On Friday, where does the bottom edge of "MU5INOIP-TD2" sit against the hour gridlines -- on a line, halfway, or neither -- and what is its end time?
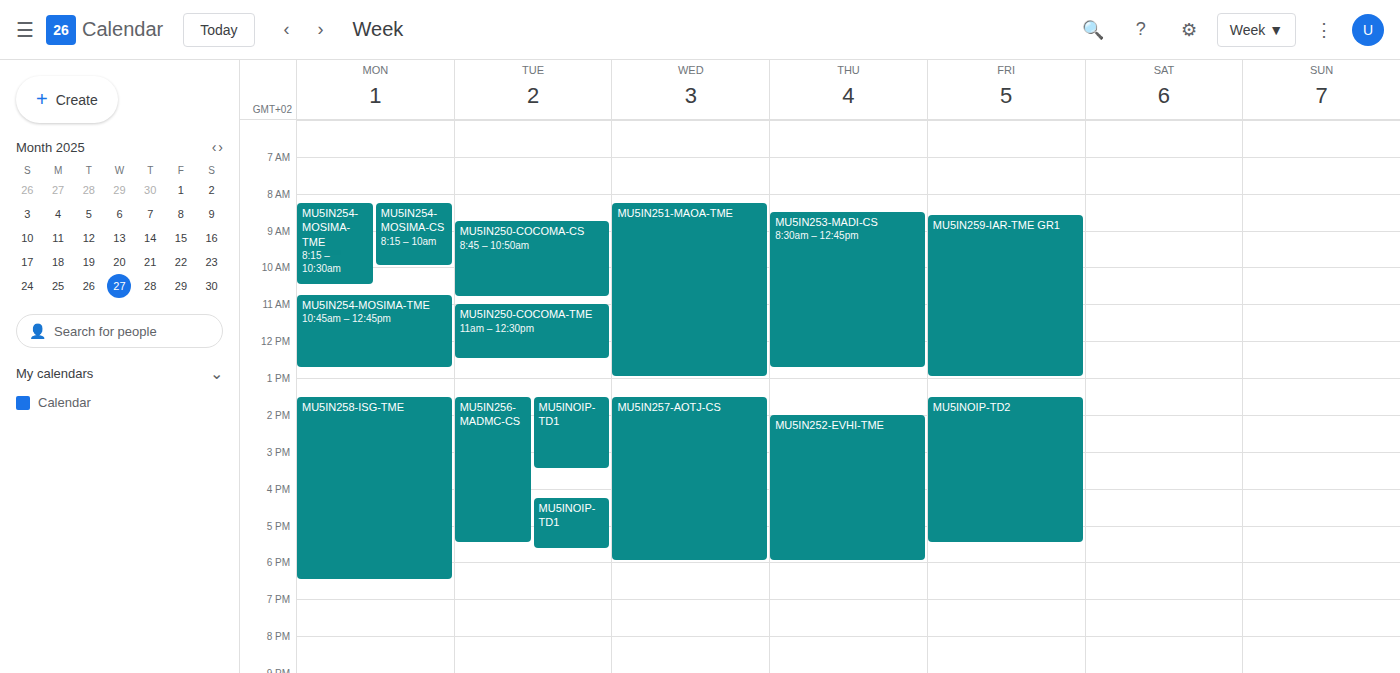
5:30 PM -- halfway between the 5 PM and 6 PM lines.